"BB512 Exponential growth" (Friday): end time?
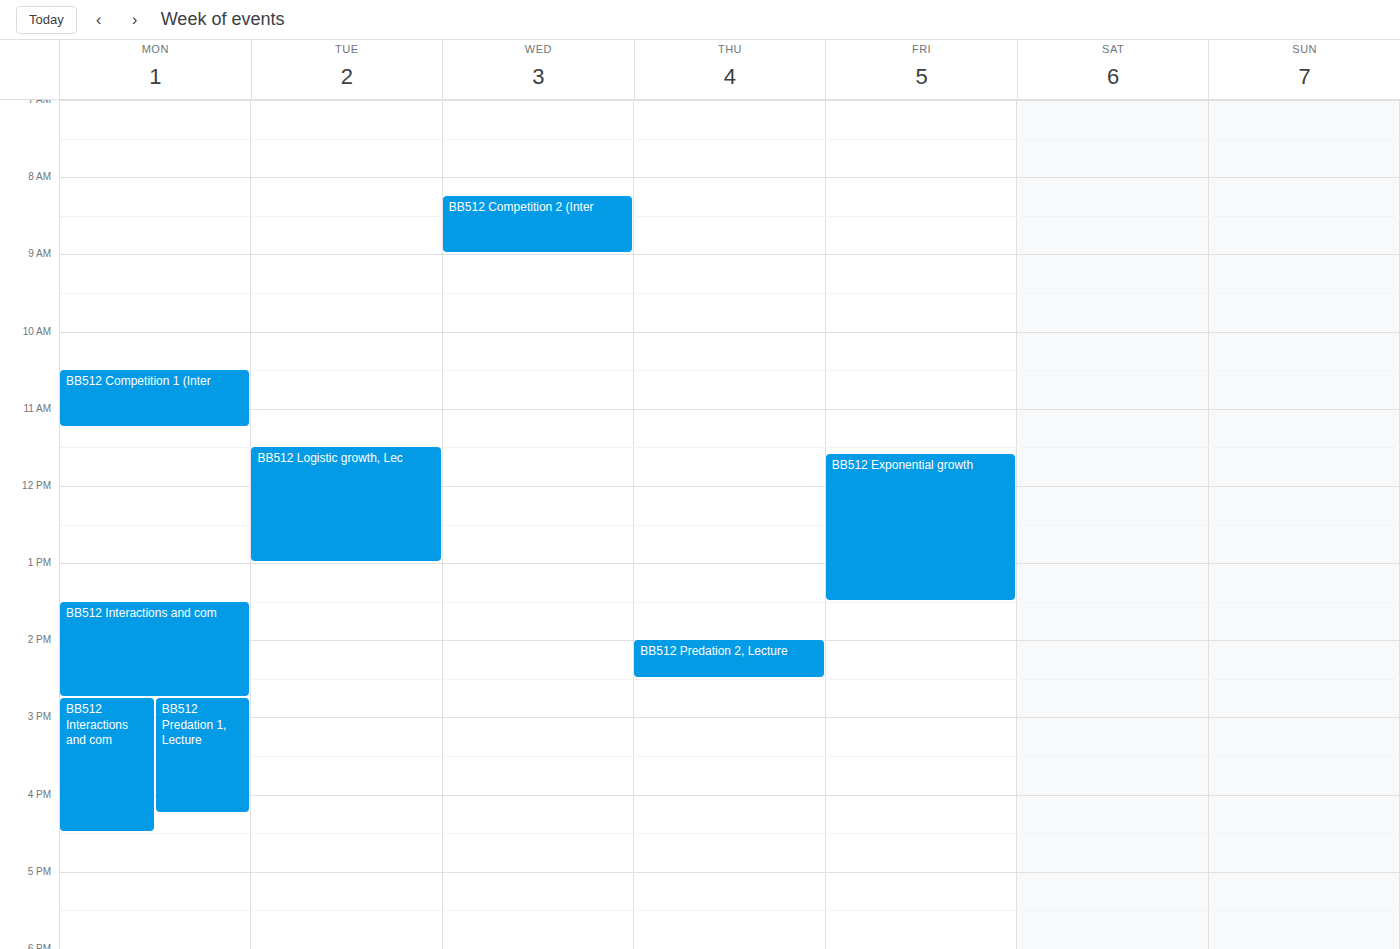
1:30 PM